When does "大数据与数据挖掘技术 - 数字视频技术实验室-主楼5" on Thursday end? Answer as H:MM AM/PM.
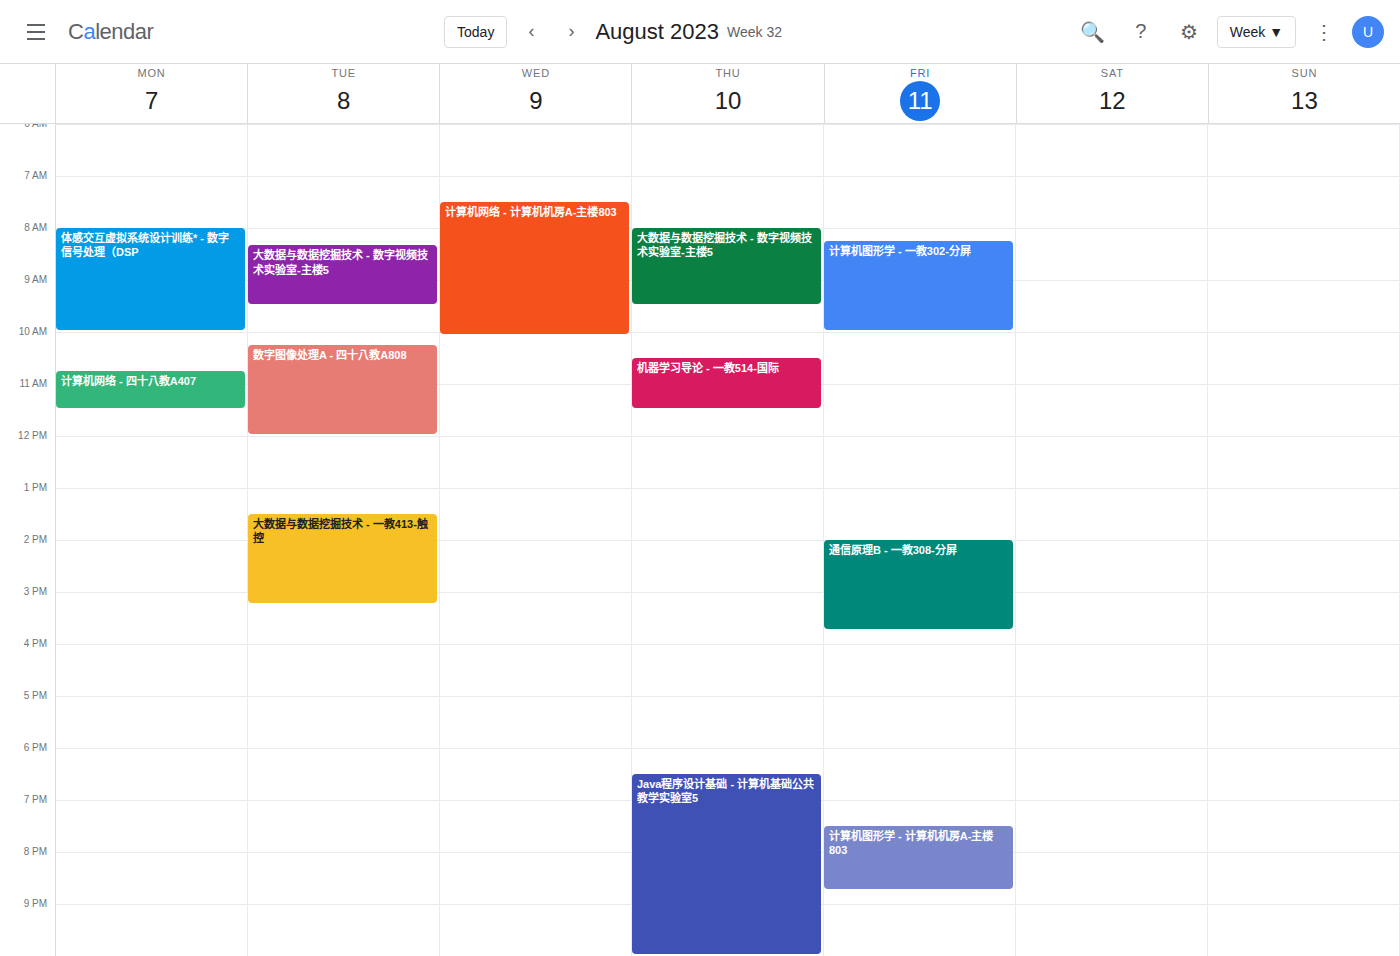
9:30 AM